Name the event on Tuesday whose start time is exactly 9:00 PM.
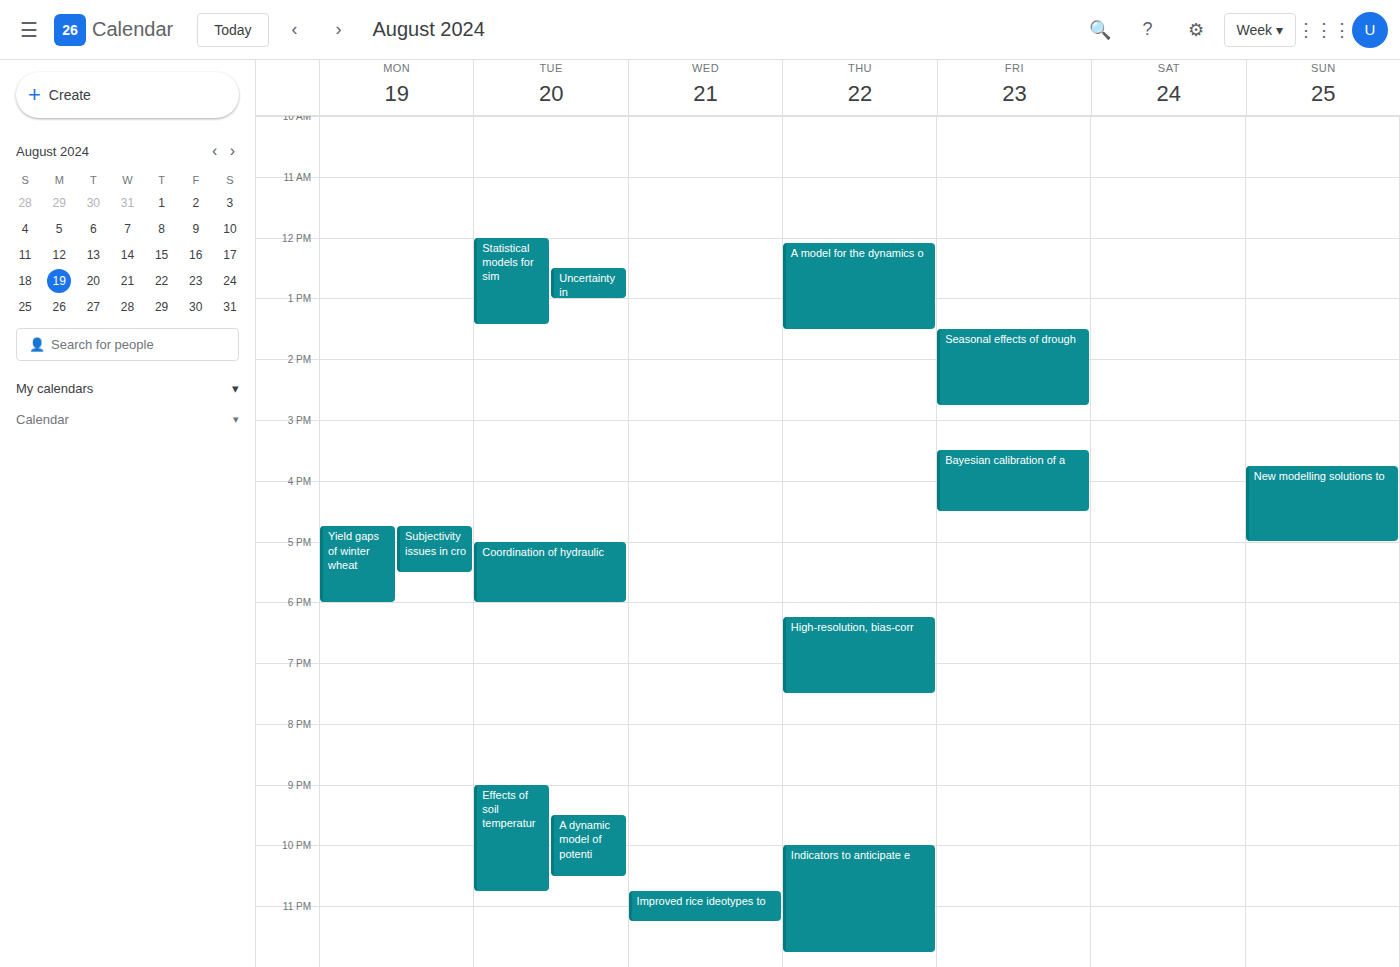
"Effects of soil temperatur"